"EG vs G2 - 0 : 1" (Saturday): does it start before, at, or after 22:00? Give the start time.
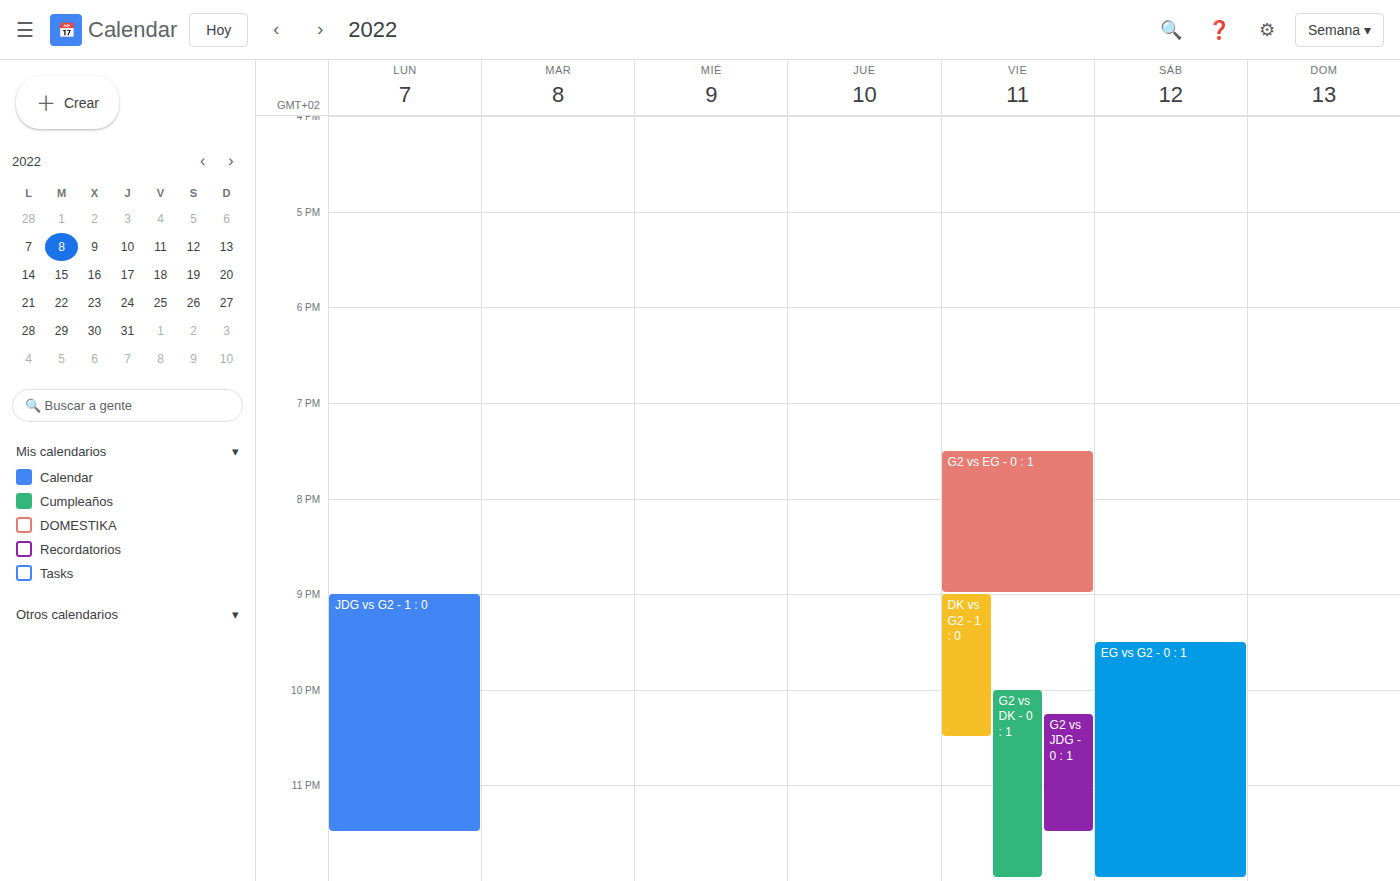
21:30 -- before 22:00, 30 minutes above the 22:00 line.